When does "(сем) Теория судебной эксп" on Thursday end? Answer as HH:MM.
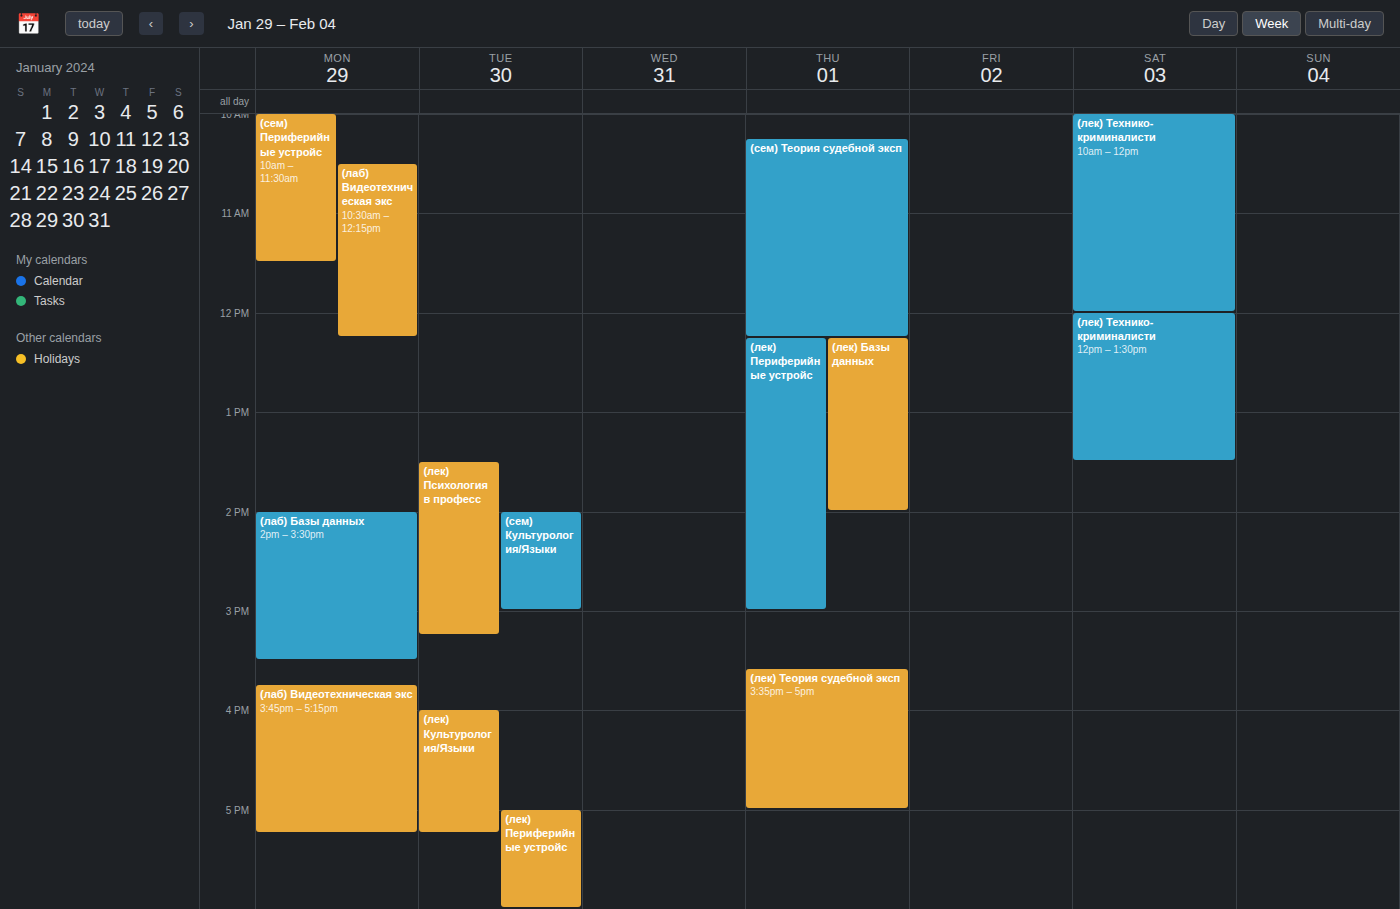
12:15